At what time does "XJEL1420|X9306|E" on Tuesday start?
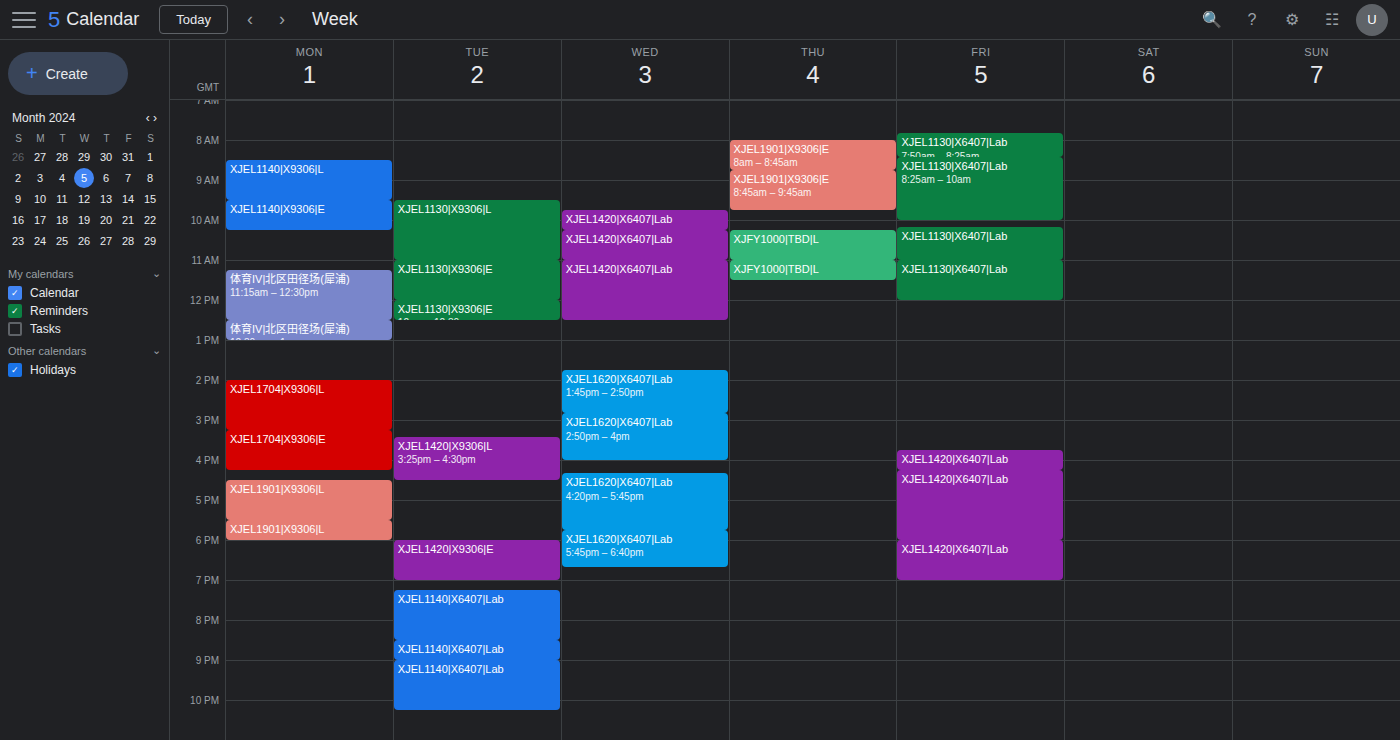
6:00 PM